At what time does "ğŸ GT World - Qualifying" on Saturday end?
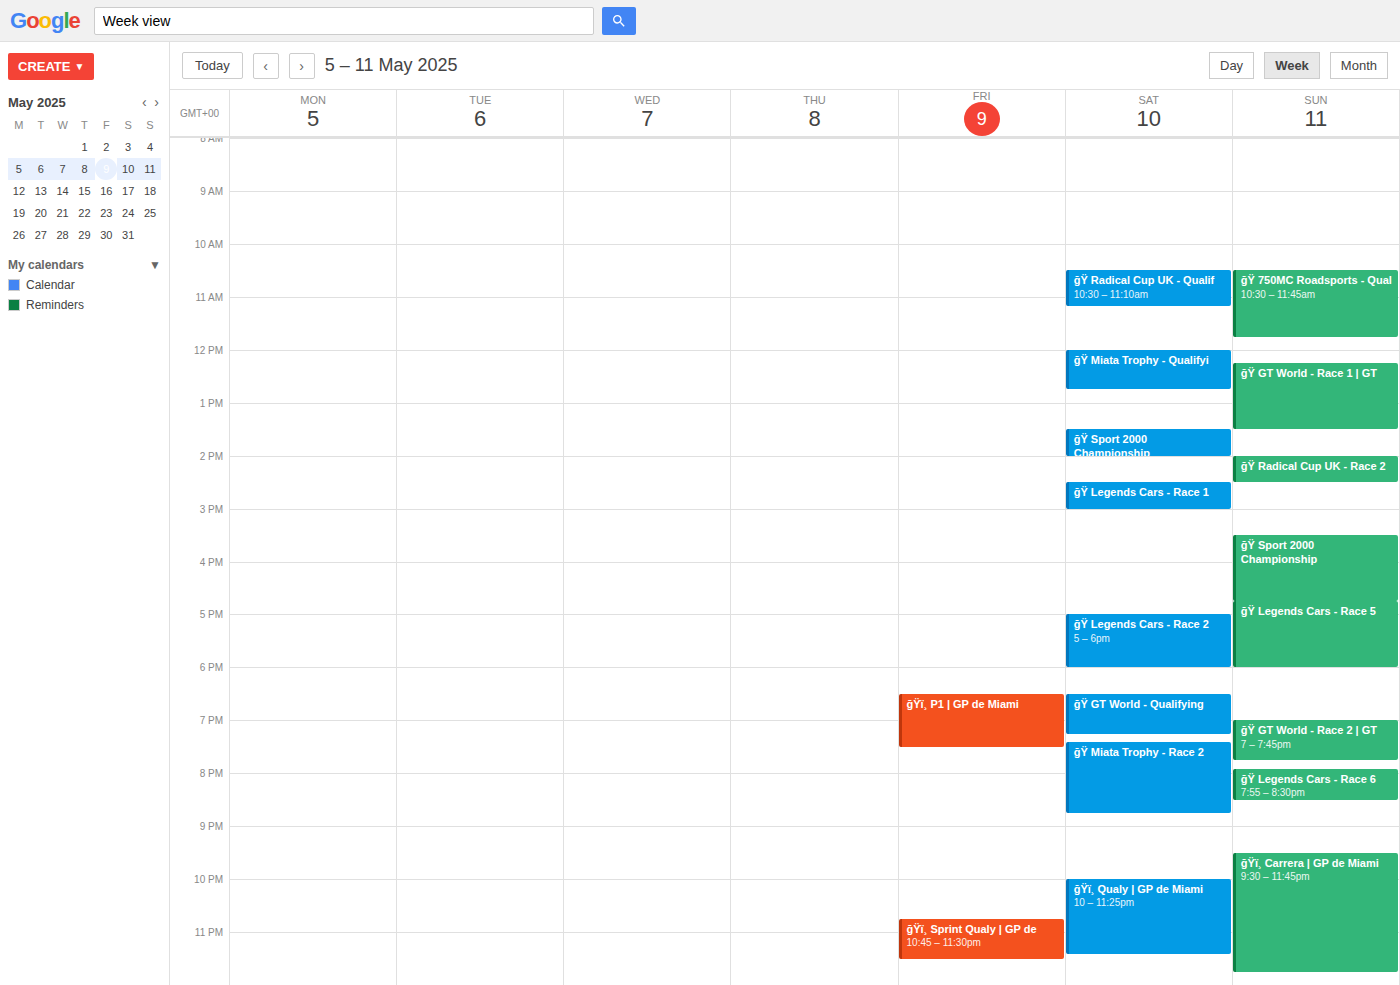
7:15 PM